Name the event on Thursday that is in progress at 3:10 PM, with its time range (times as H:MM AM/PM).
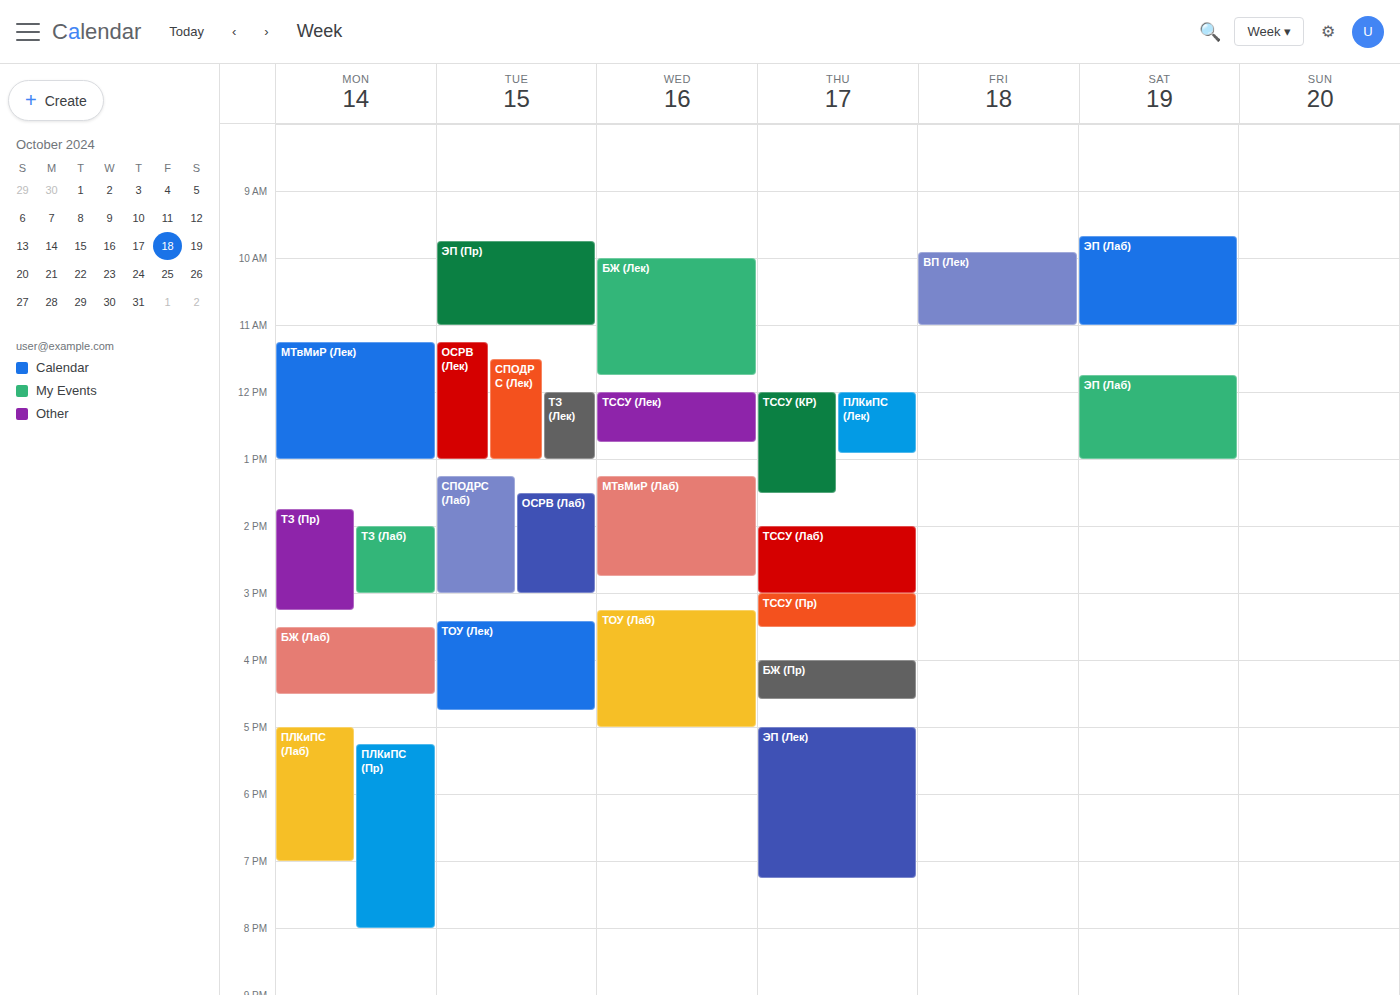
"ТССУ (Пр)", 3:00 PM to 3:30 PM